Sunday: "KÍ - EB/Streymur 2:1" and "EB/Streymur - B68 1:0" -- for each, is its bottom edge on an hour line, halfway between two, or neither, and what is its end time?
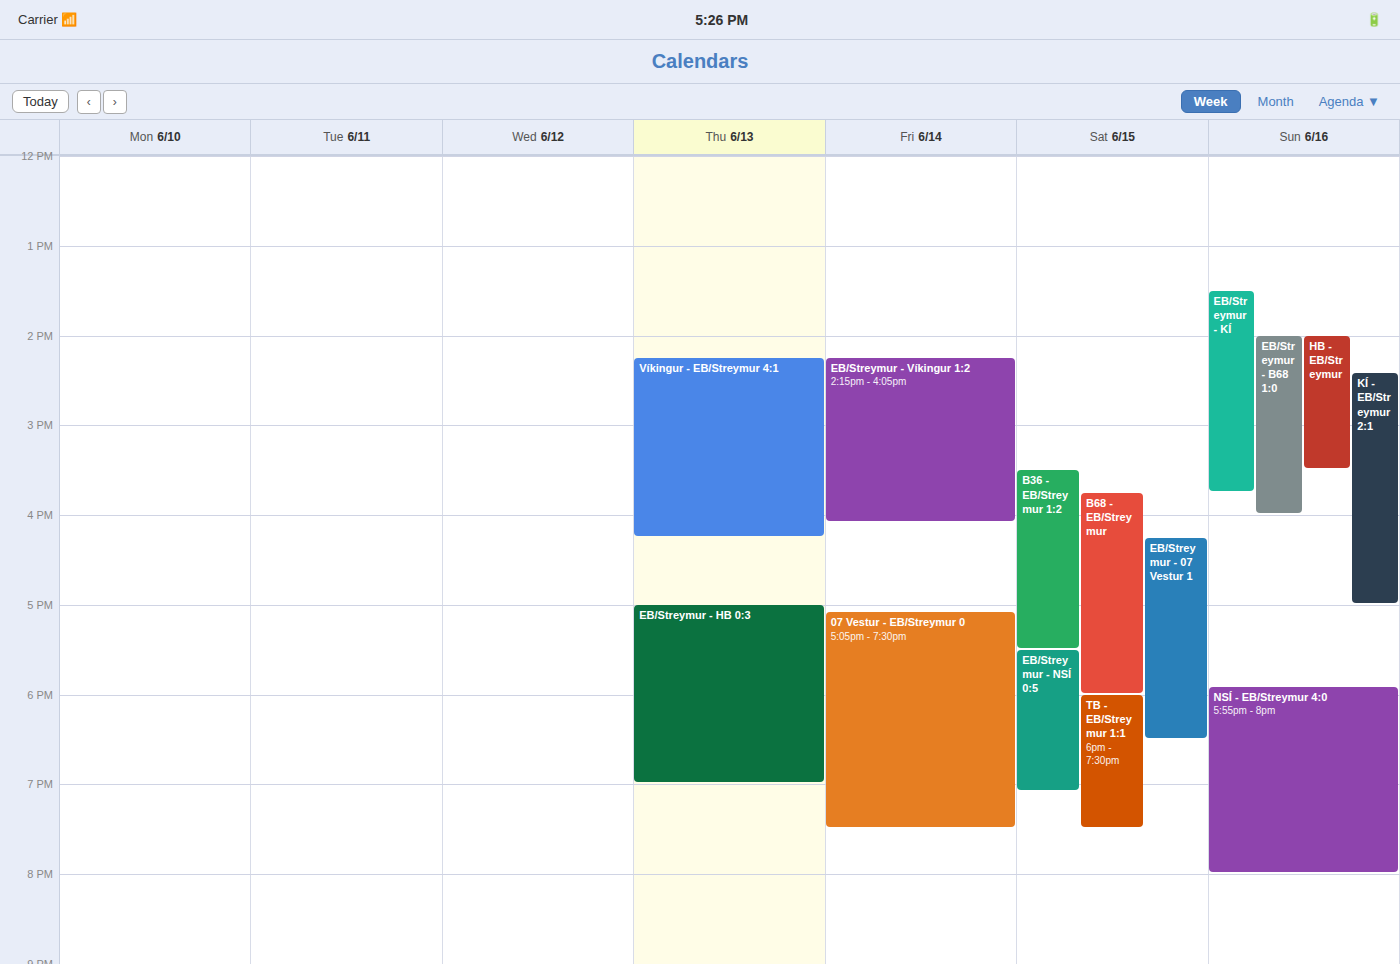
"KÍ - EB/Streymur 2:1": 5:00 PM, exactly on the 5 PM line. "EB/Streymur - B68 1:0": 4:00 PM, exactly on the 4 PM line.